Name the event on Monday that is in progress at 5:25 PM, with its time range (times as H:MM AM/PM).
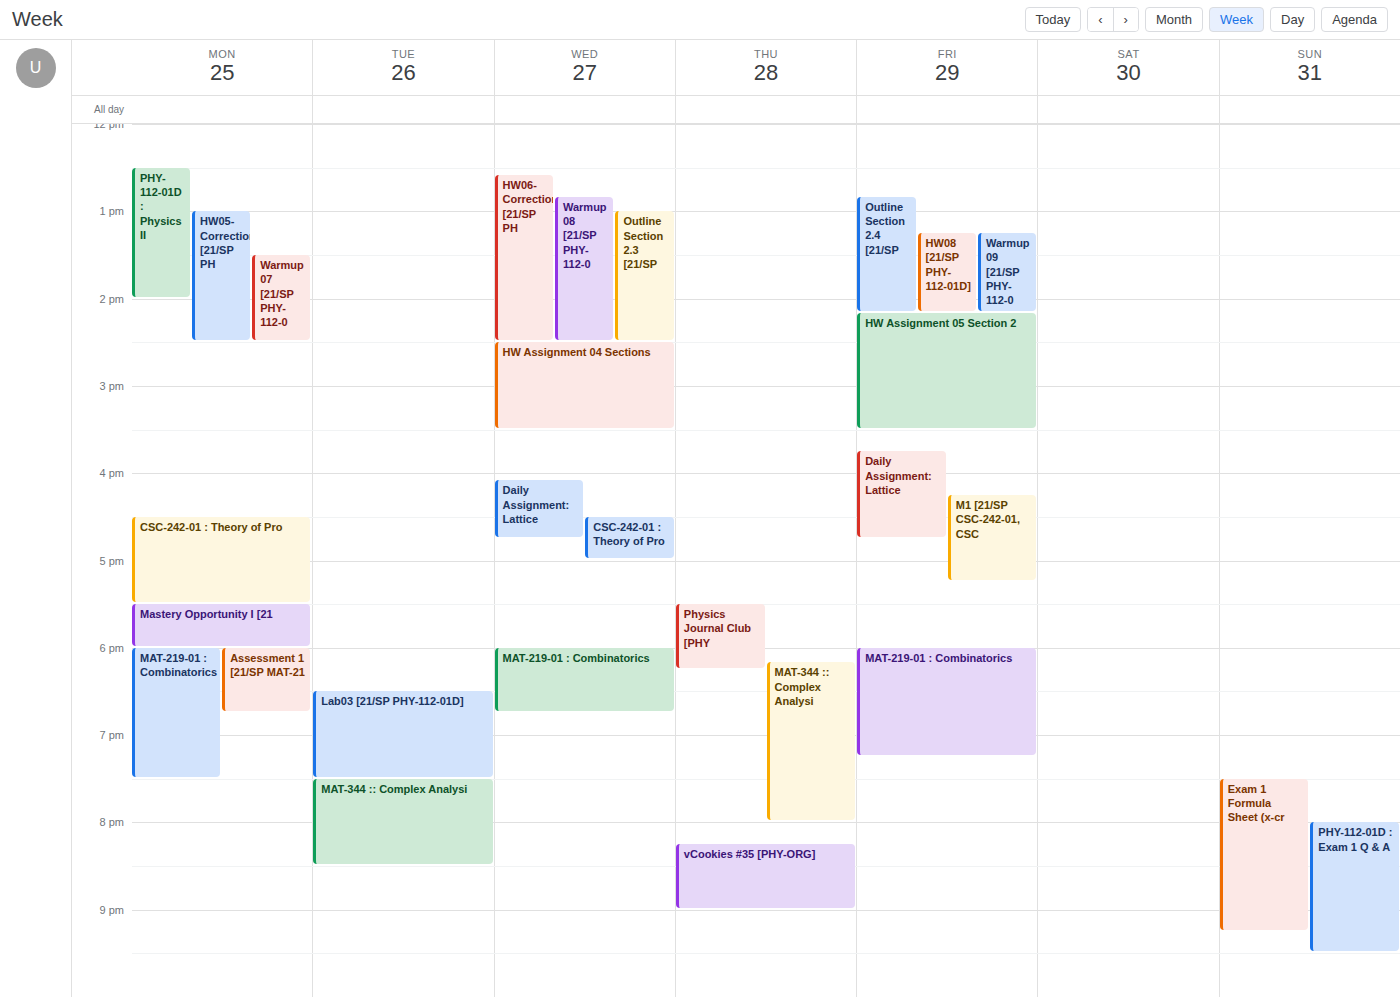
"CSC-242-01 : Theory of Pro", 4:30 PM to 5:30 PM